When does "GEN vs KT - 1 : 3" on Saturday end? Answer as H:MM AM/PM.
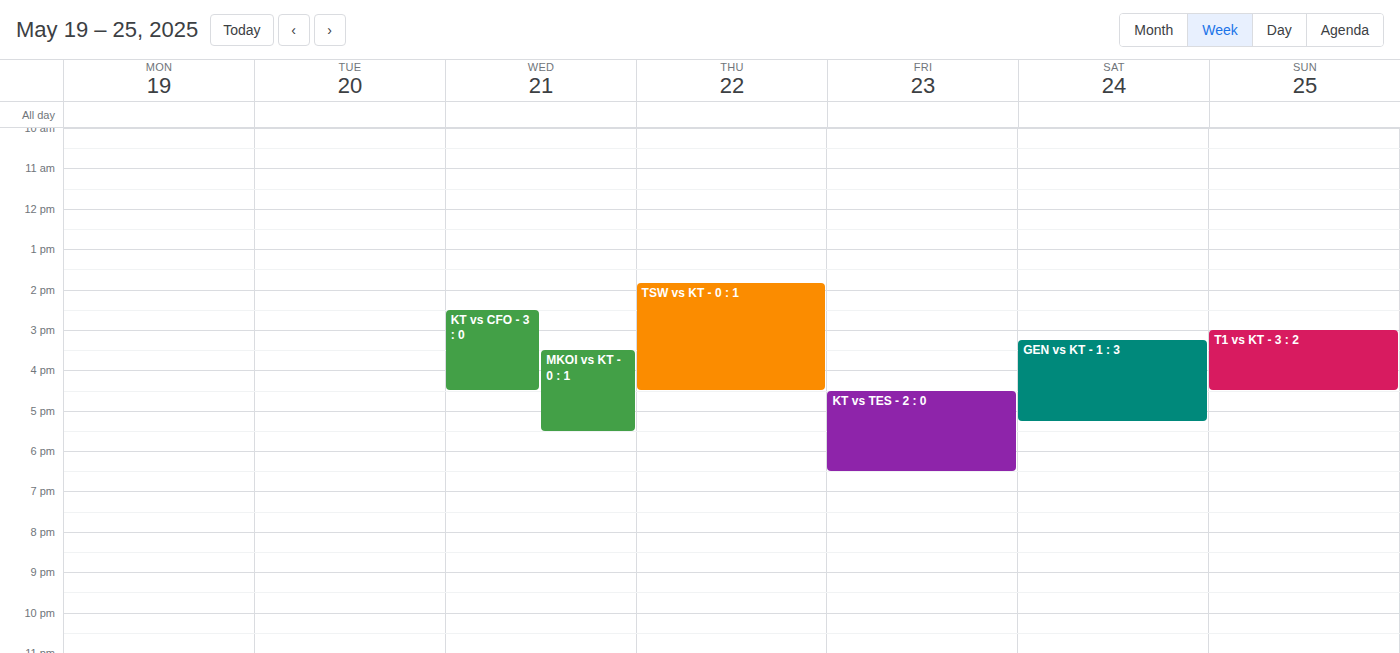
5:15 PM